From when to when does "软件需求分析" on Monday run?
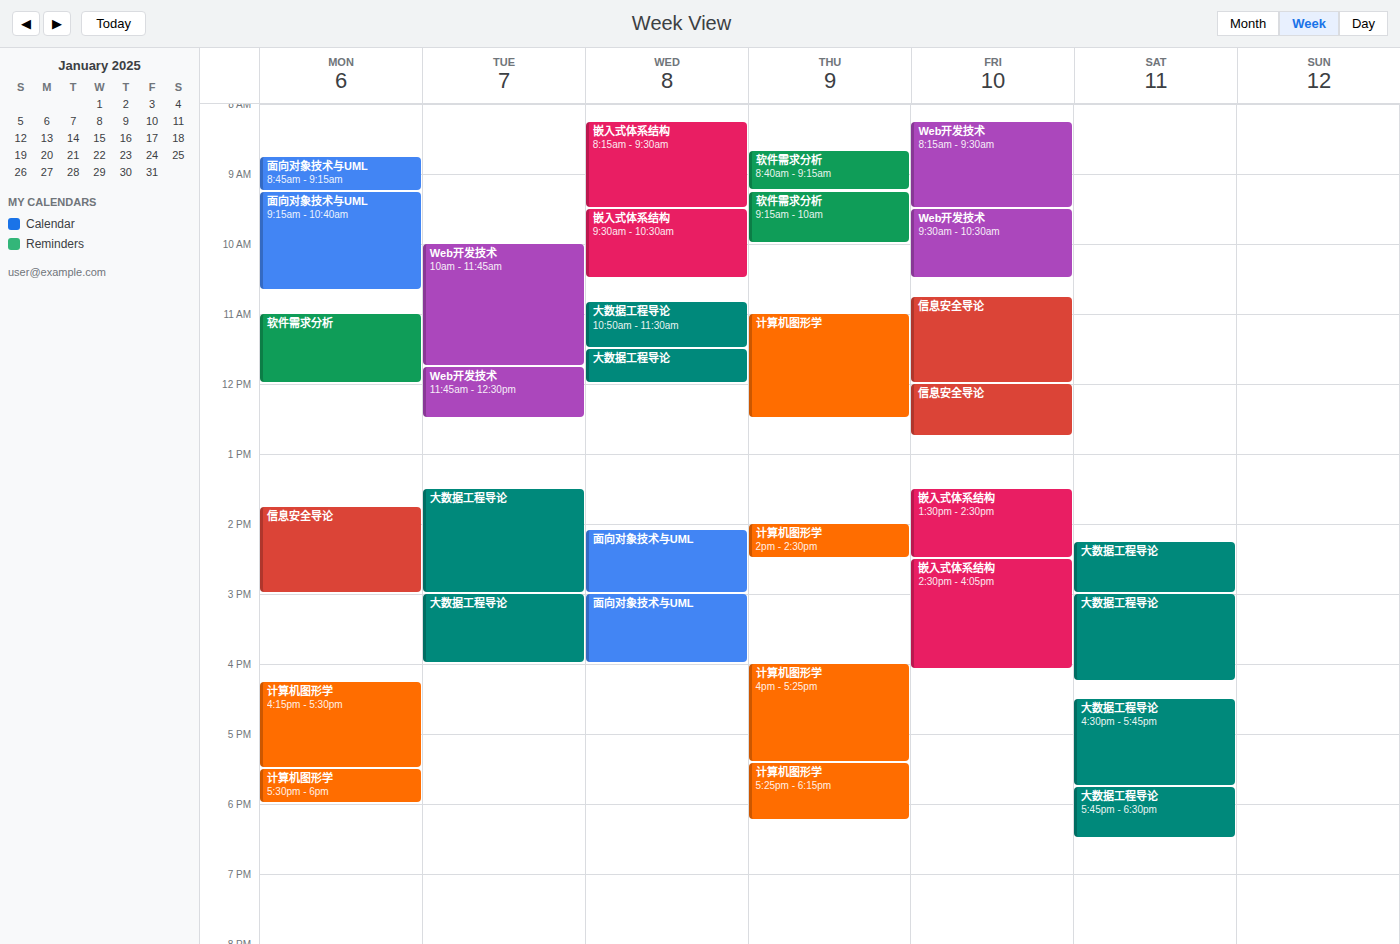
11:00 AM to 12:00 PM